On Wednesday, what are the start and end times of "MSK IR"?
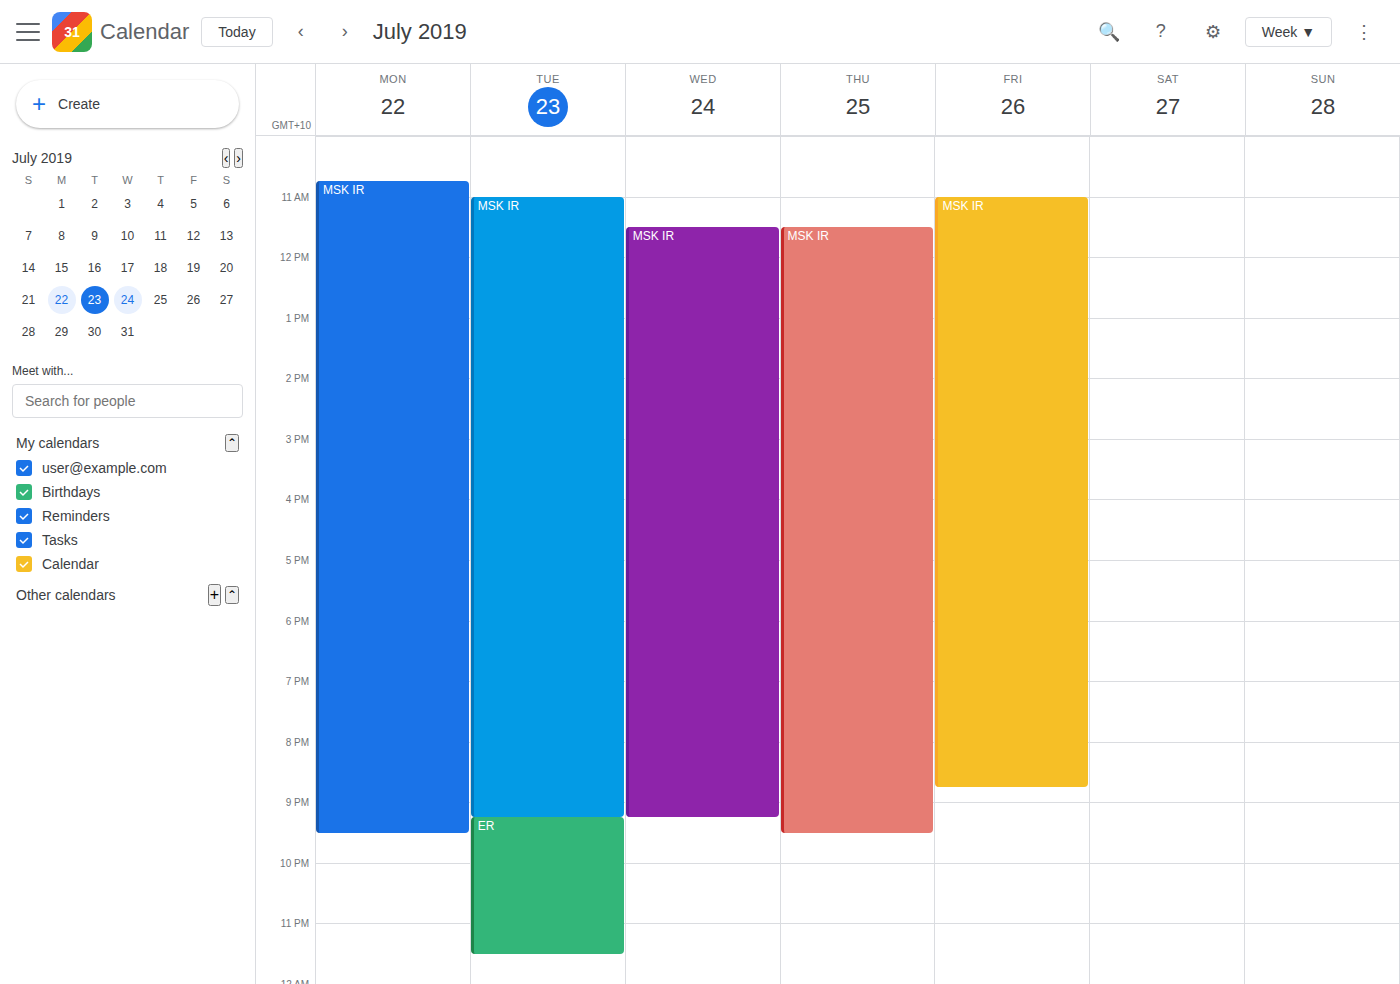
11:30 to 21:15